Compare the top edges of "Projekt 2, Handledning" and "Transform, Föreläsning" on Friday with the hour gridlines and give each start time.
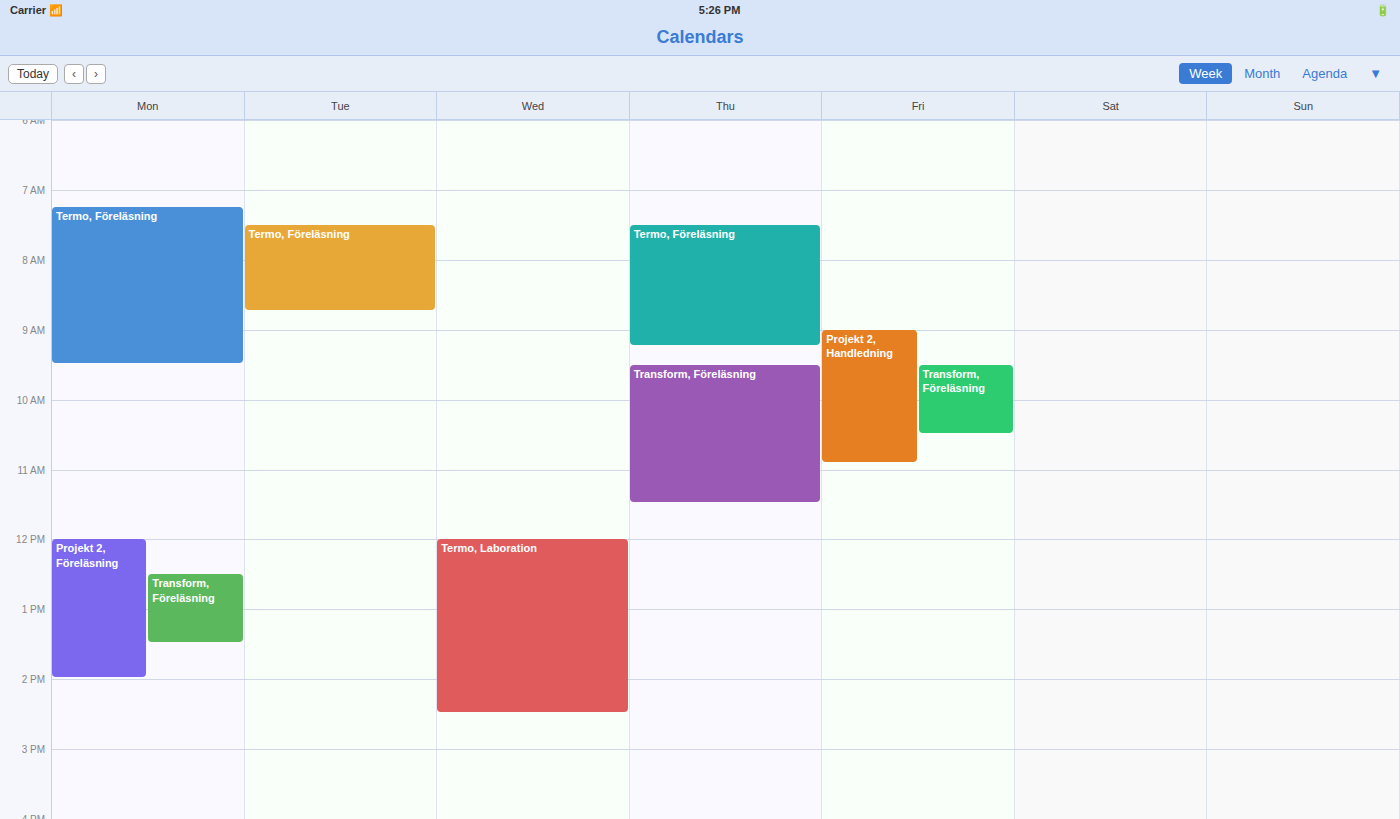
"Projekt 2, Handledning": 9:00 AM, exactly on the 9 AM line. "Transform, Föreläsning": 9:30 AM, halfway between the 9 AM and 10 AM lines.